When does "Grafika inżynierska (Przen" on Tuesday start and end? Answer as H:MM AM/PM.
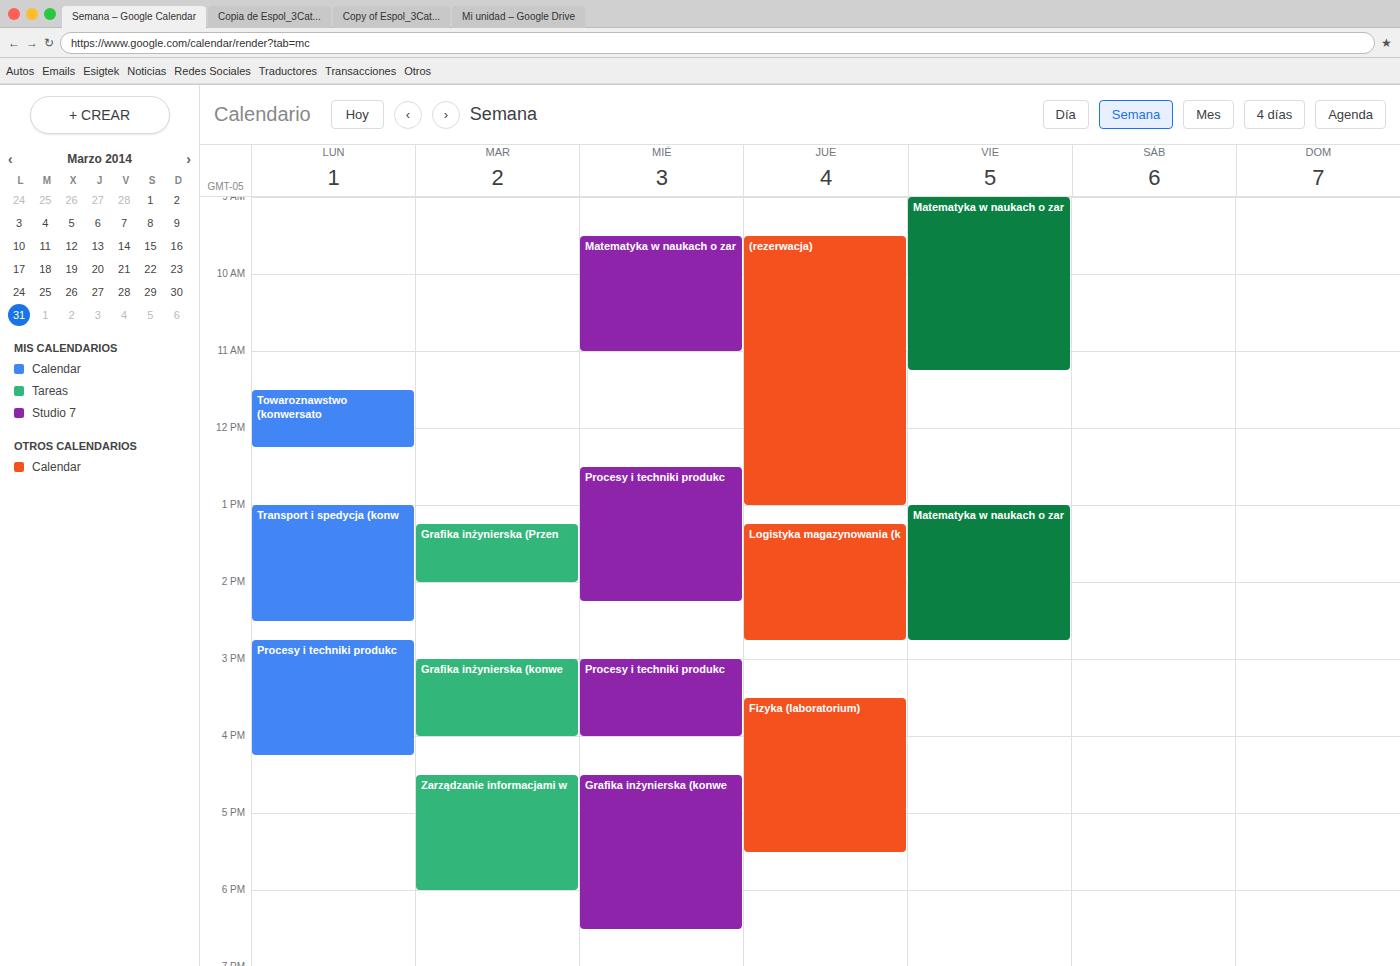
1:15 PM to 2:00 PM